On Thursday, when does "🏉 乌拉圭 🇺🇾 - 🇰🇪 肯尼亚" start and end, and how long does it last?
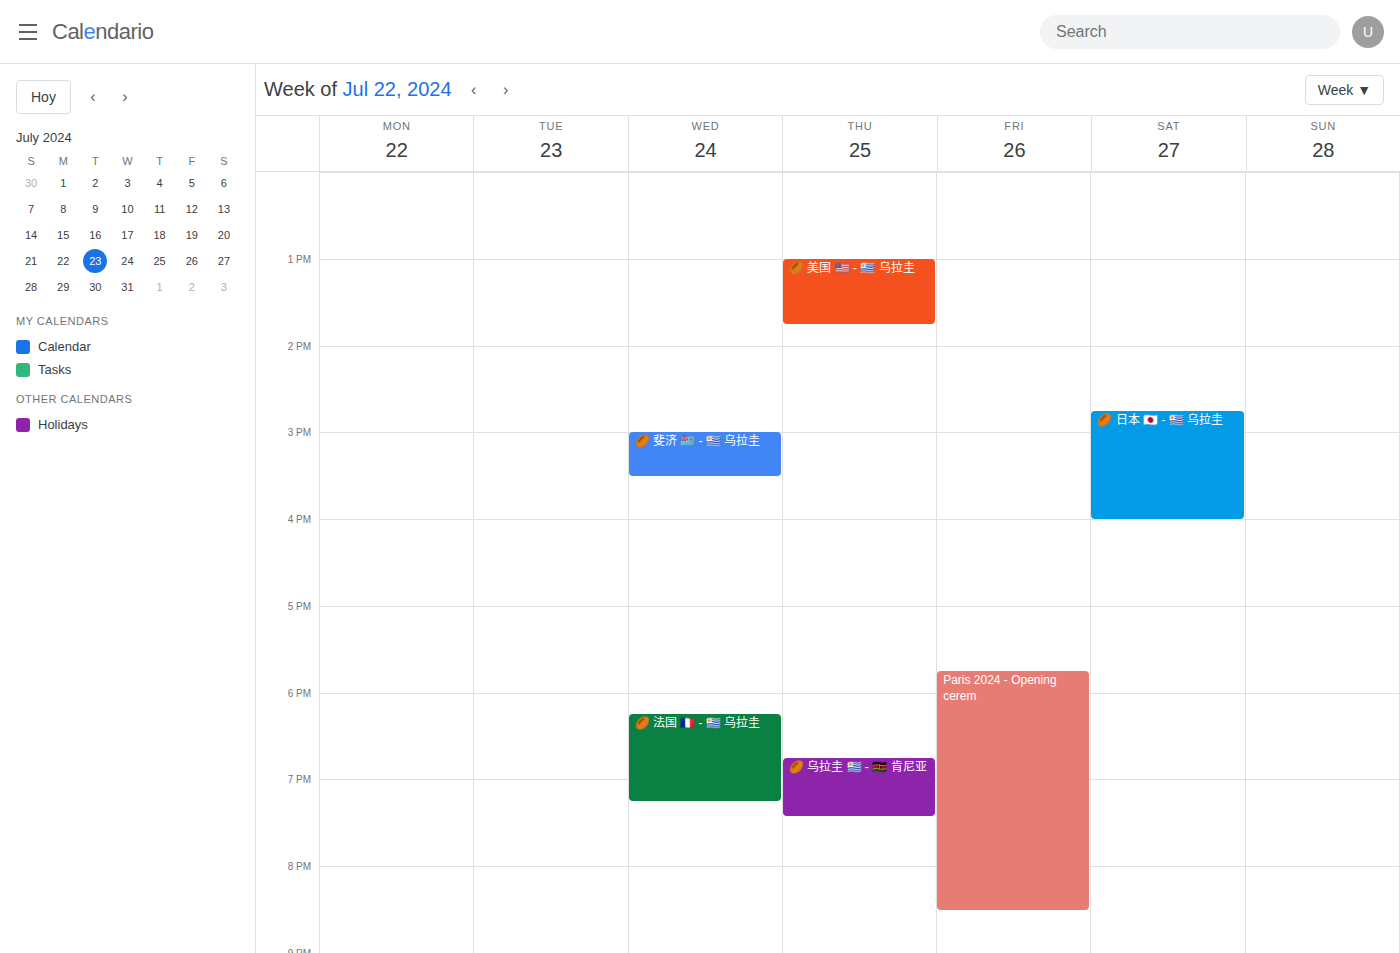
6:45 PM to 7:25 PM, 40 minutes